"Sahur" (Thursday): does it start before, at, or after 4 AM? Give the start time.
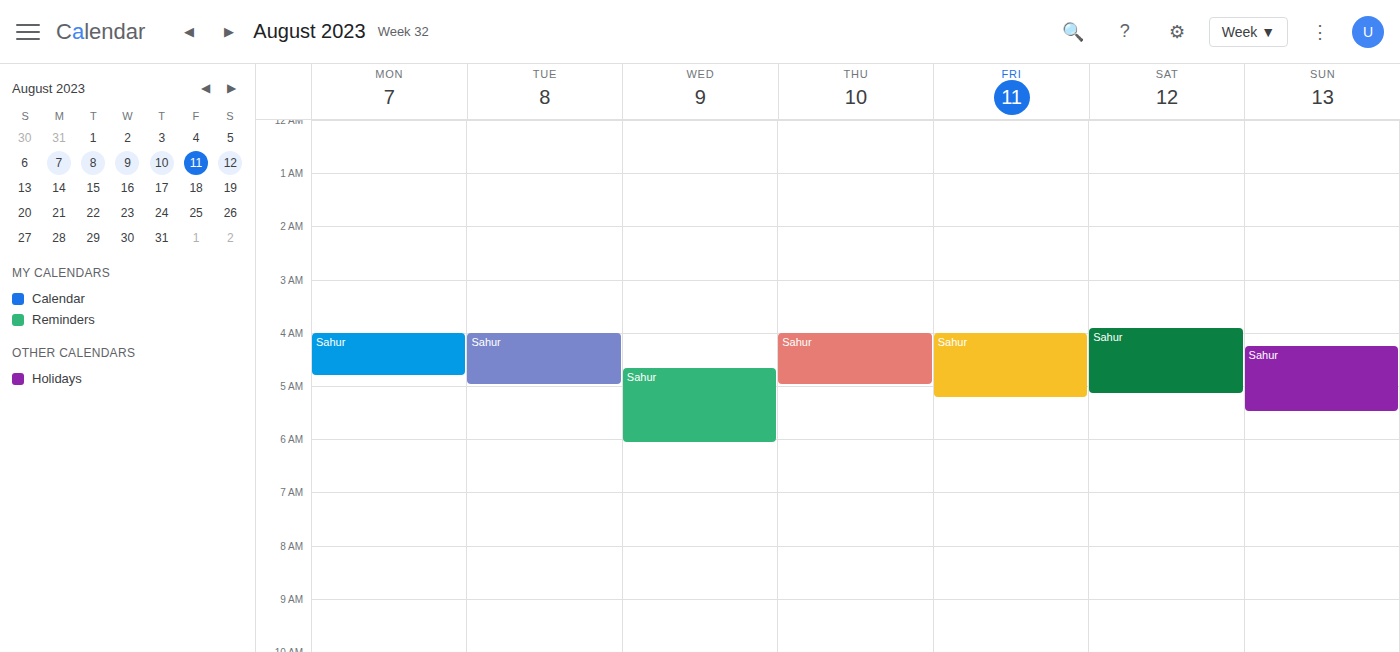
4:00 AM -- exactly at 4 AM, on the 4 AM line.